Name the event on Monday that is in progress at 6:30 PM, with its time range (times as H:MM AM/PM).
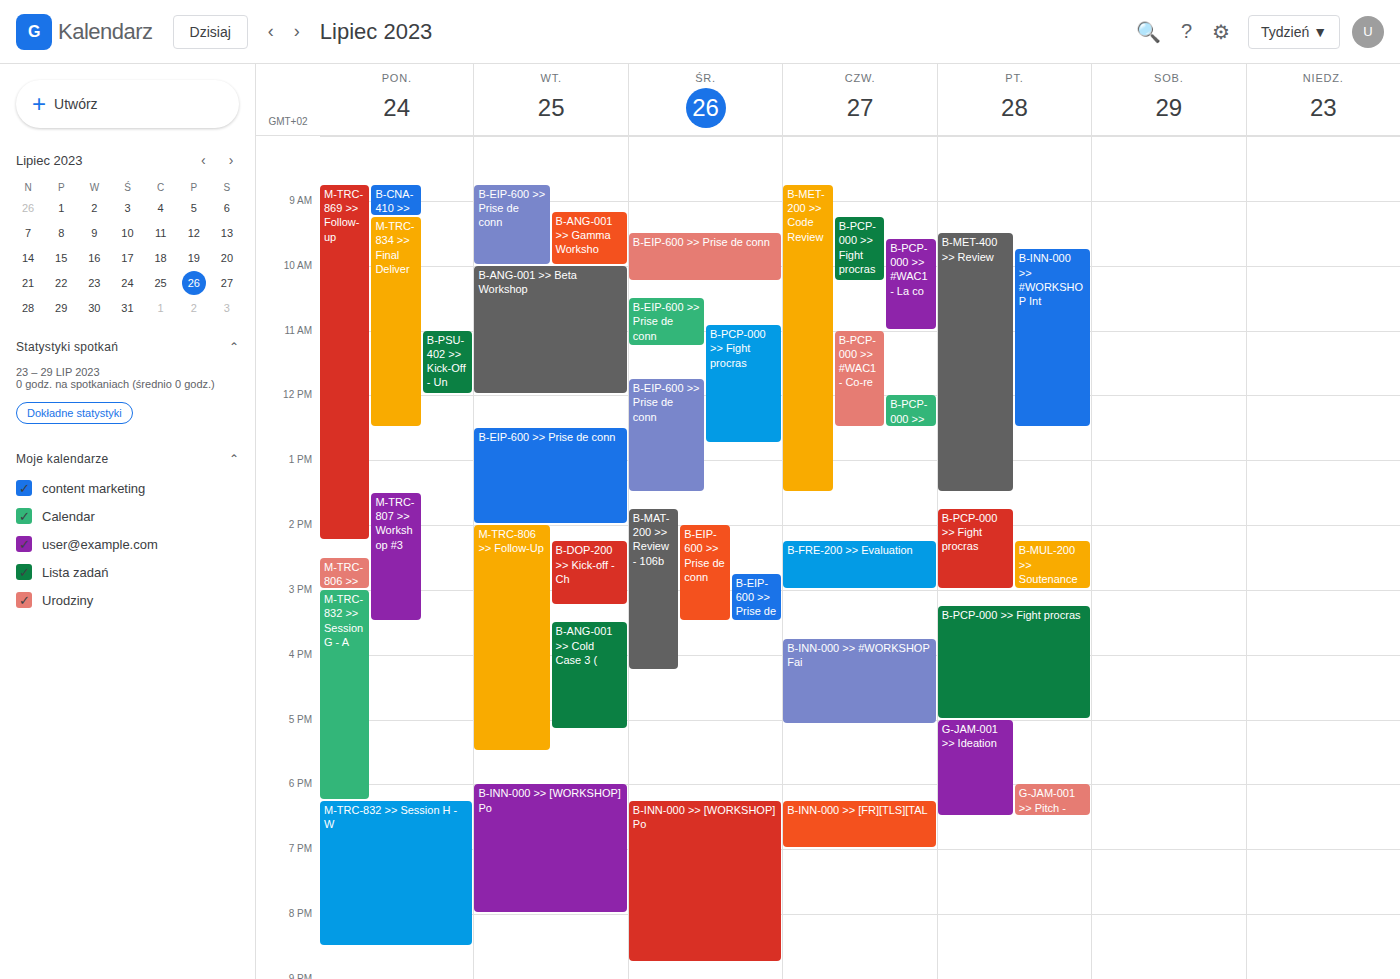
"M-TRC-832 >> Session H - W", 6:15 PM to 8:30 PM